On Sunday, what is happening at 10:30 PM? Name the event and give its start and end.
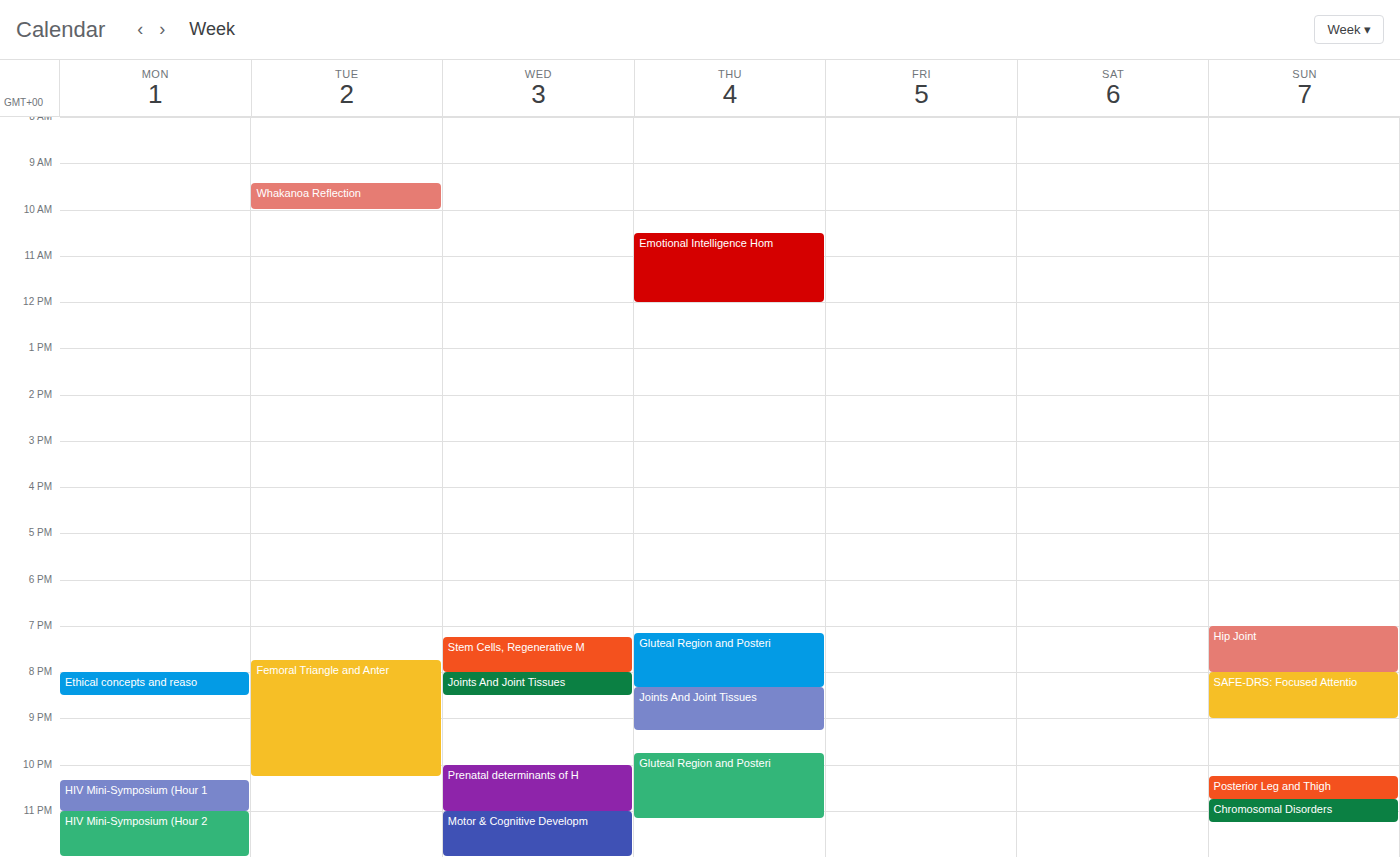
"Posterior Leg and Thigh", 10:15 PM to 10:45 PM